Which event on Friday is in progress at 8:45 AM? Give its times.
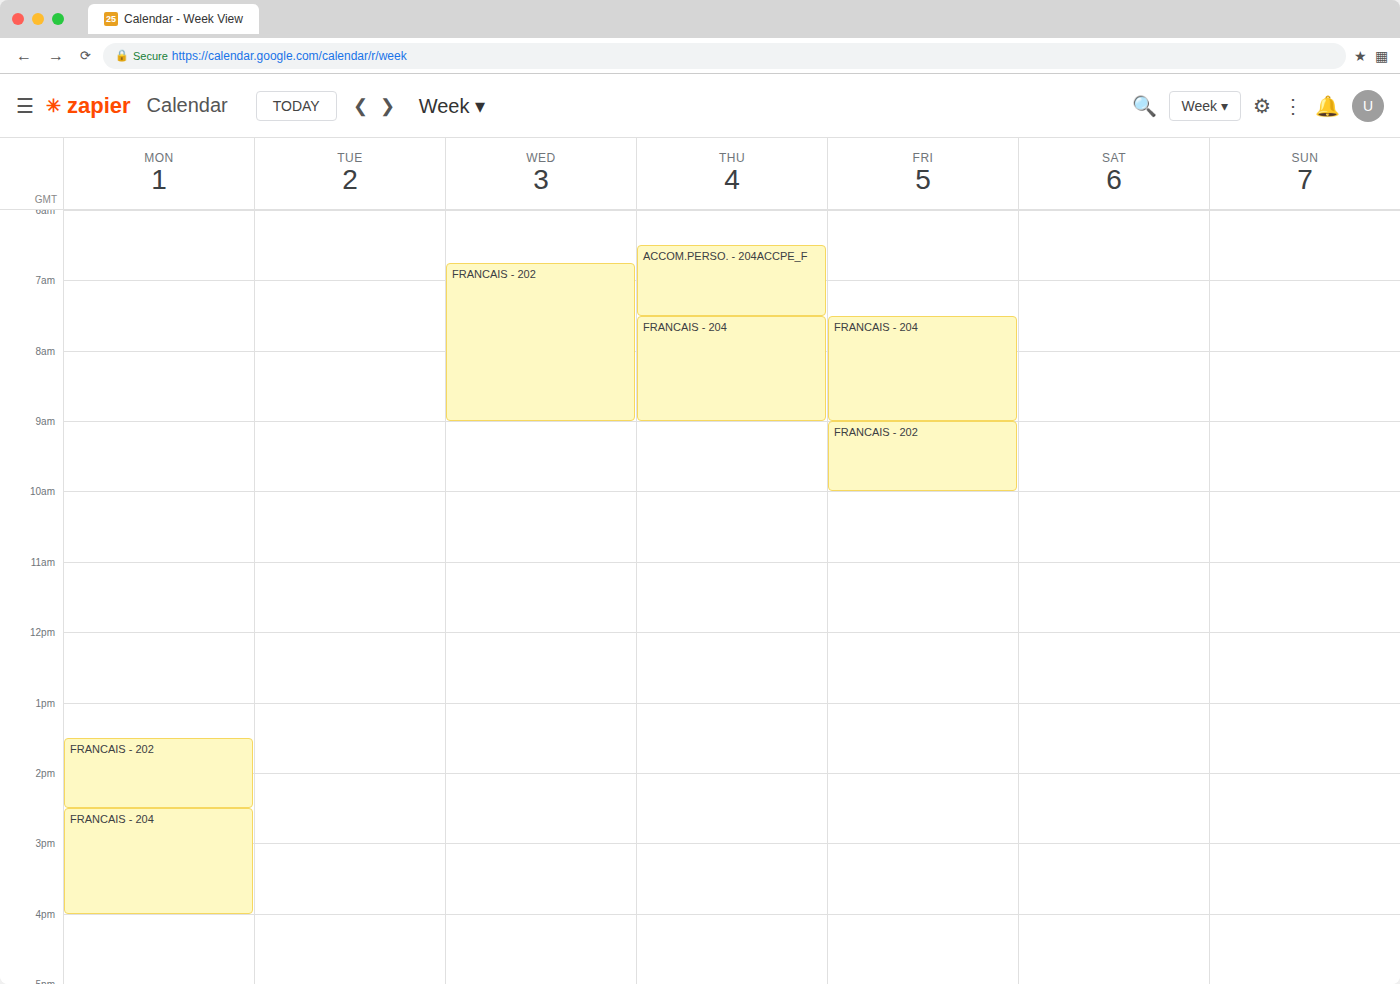
"FRANCAIS - 204", 7:30 AM to 9:00 AM